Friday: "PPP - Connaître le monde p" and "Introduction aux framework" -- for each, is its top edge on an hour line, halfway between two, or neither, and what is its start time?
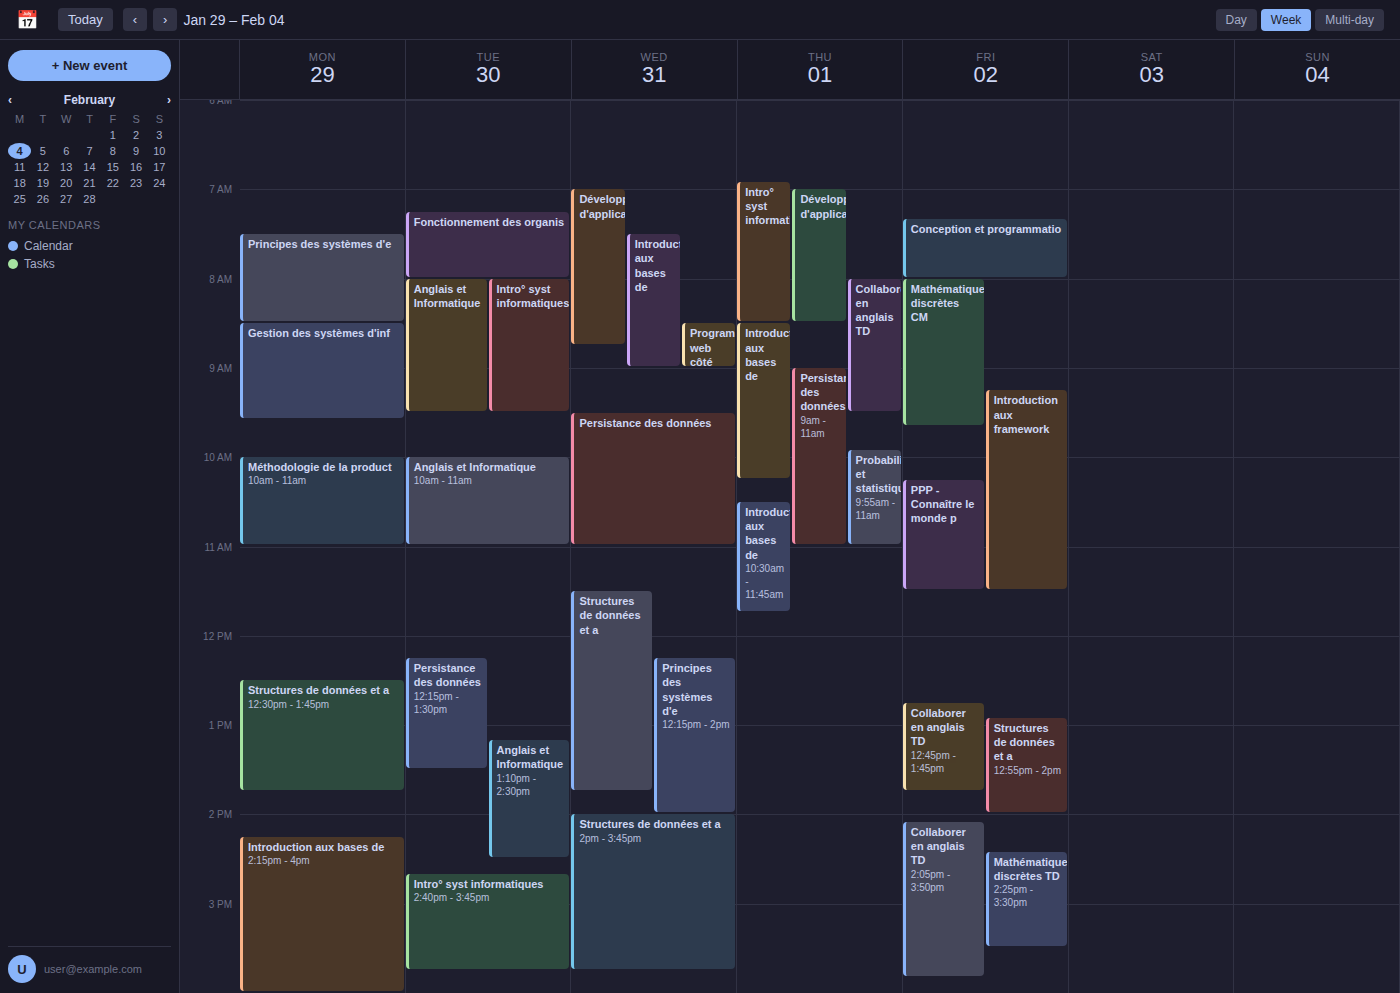
"PPP - Connaître le monde p": 10:15, neither: a quarter of the way from the 10:00 line to the 11:00 line. "Introduction aux framework": 09:15, neither: a quarter of the way from the 09:00 line to the 10:00 line.